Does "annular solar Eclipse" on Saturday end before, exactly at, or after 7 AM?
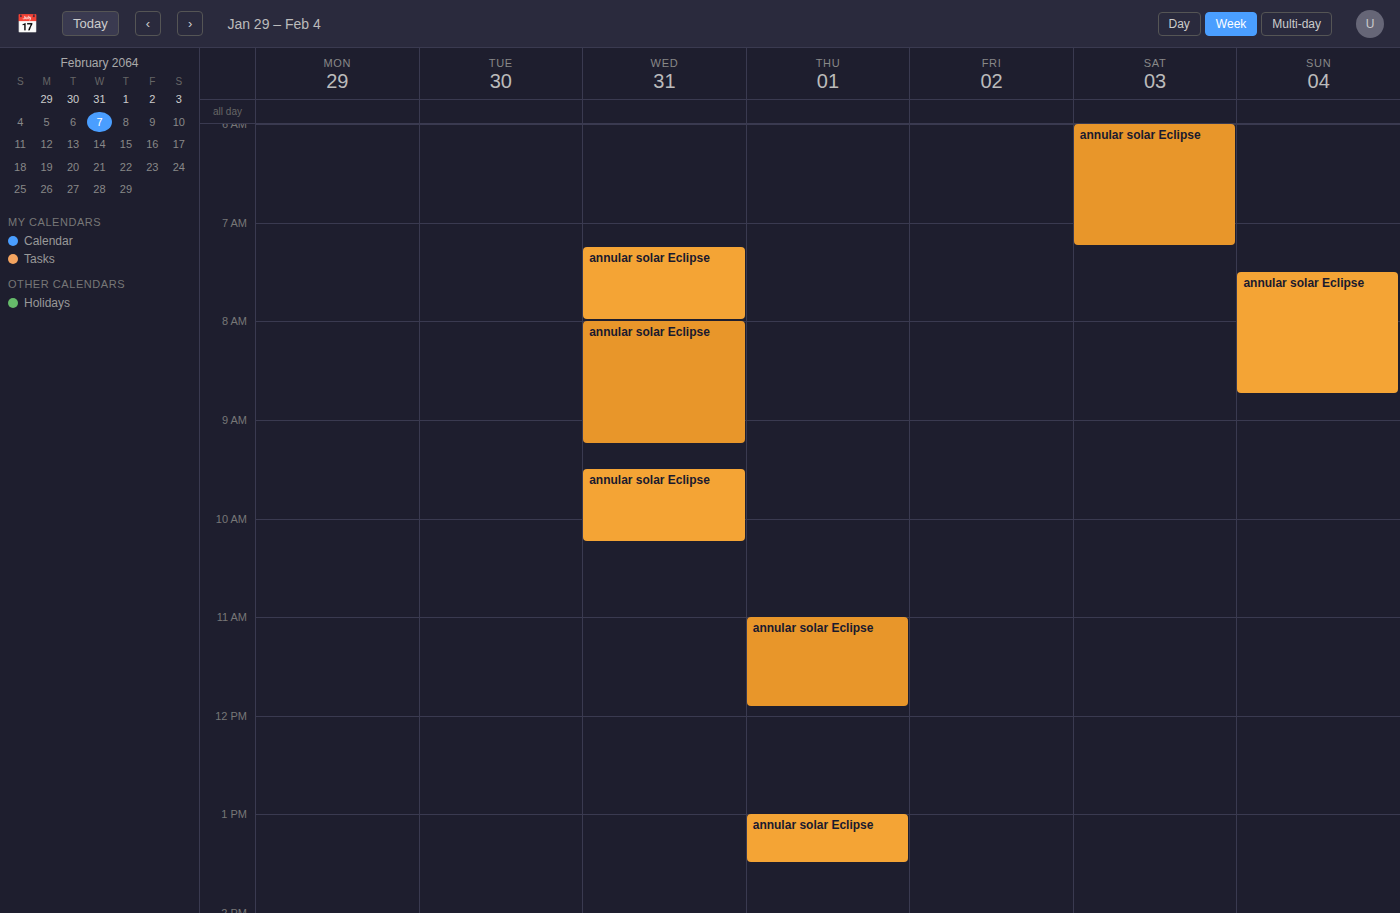
7:15 AM -- after 7 AM, 15 minutes below the 7 AM line.